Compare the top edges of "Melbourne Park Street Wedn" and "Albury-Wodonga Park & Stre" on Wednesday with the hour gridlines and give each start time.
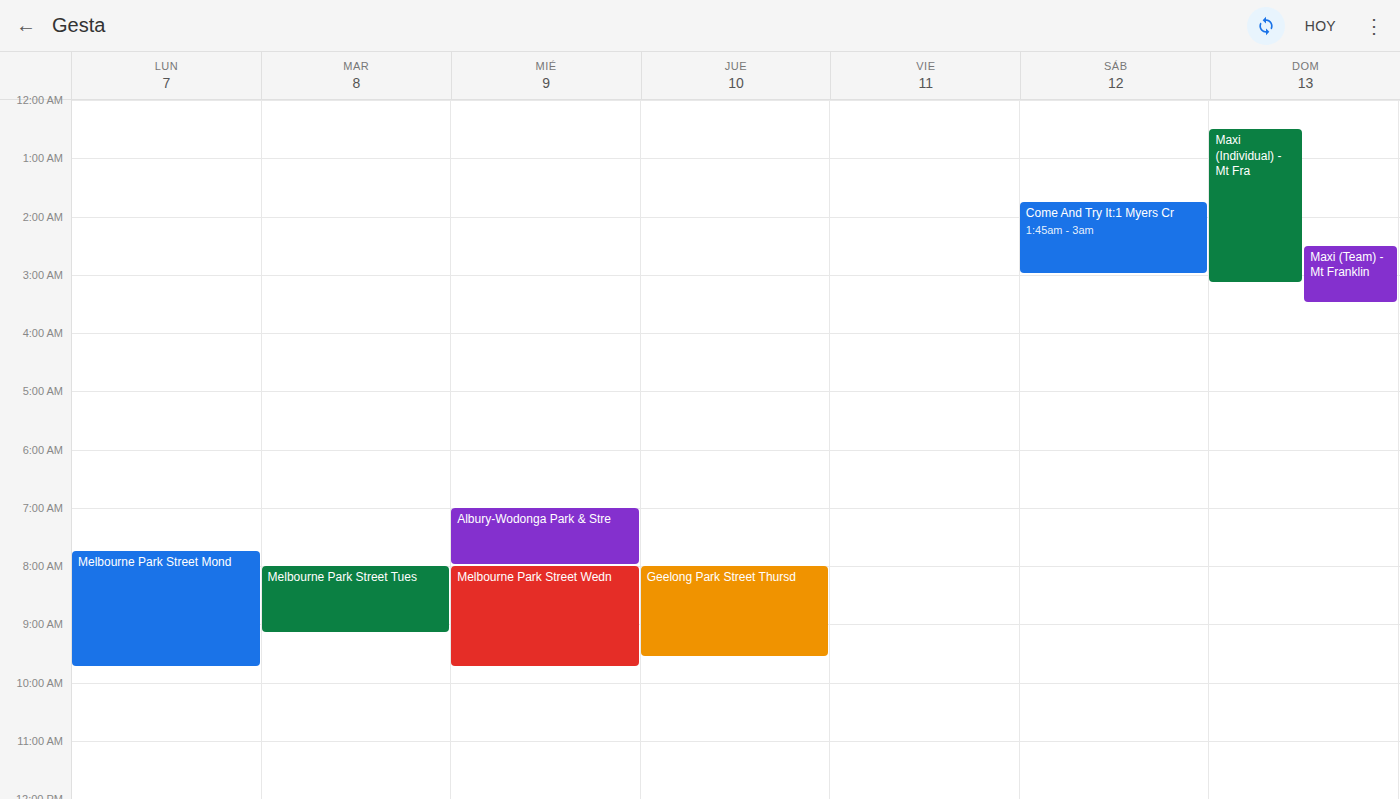
"Melbourne Park Street Wedn": 8:00 AM, exactly on the 8 AM line. "Albury-Wodonga Park & Stre": 7:00 AM, exactly on the 7 AM line.